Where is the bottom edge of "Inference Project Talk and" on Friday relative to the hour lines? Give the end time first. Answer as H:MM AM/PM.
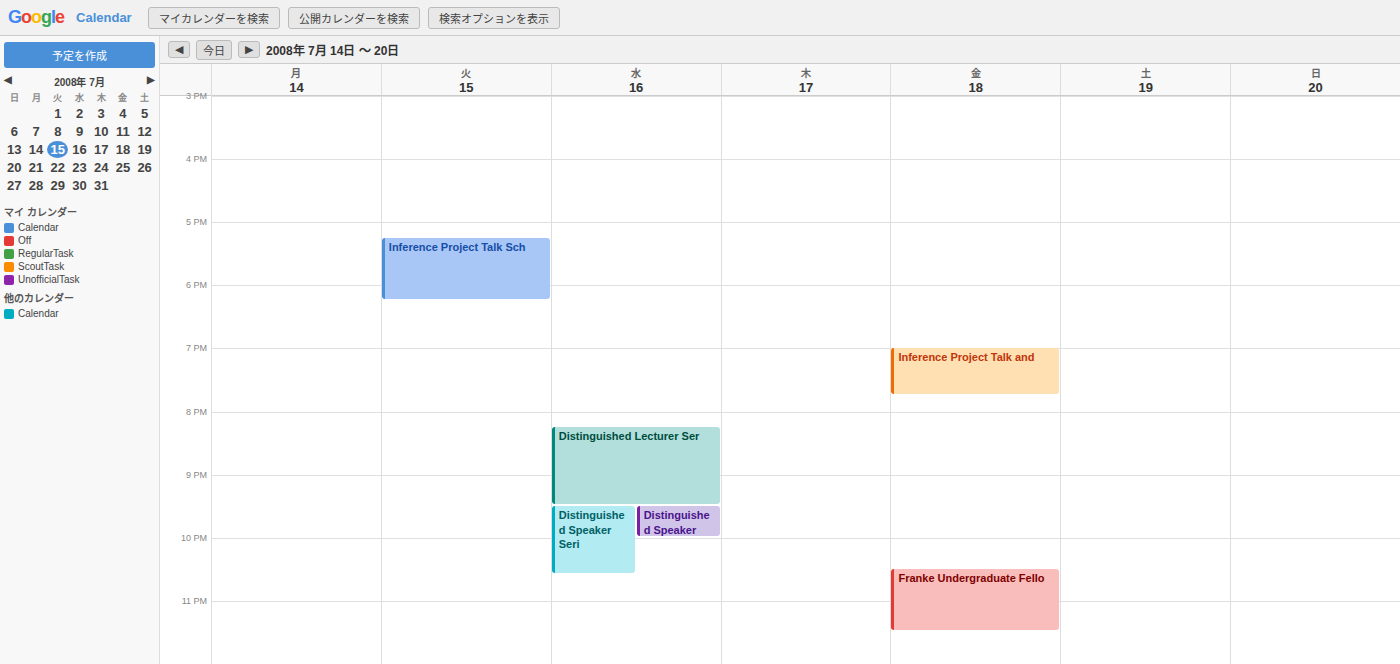
7:45 PM -- neither: three quarters of the way from the 7 PM line to the 8 PM line.